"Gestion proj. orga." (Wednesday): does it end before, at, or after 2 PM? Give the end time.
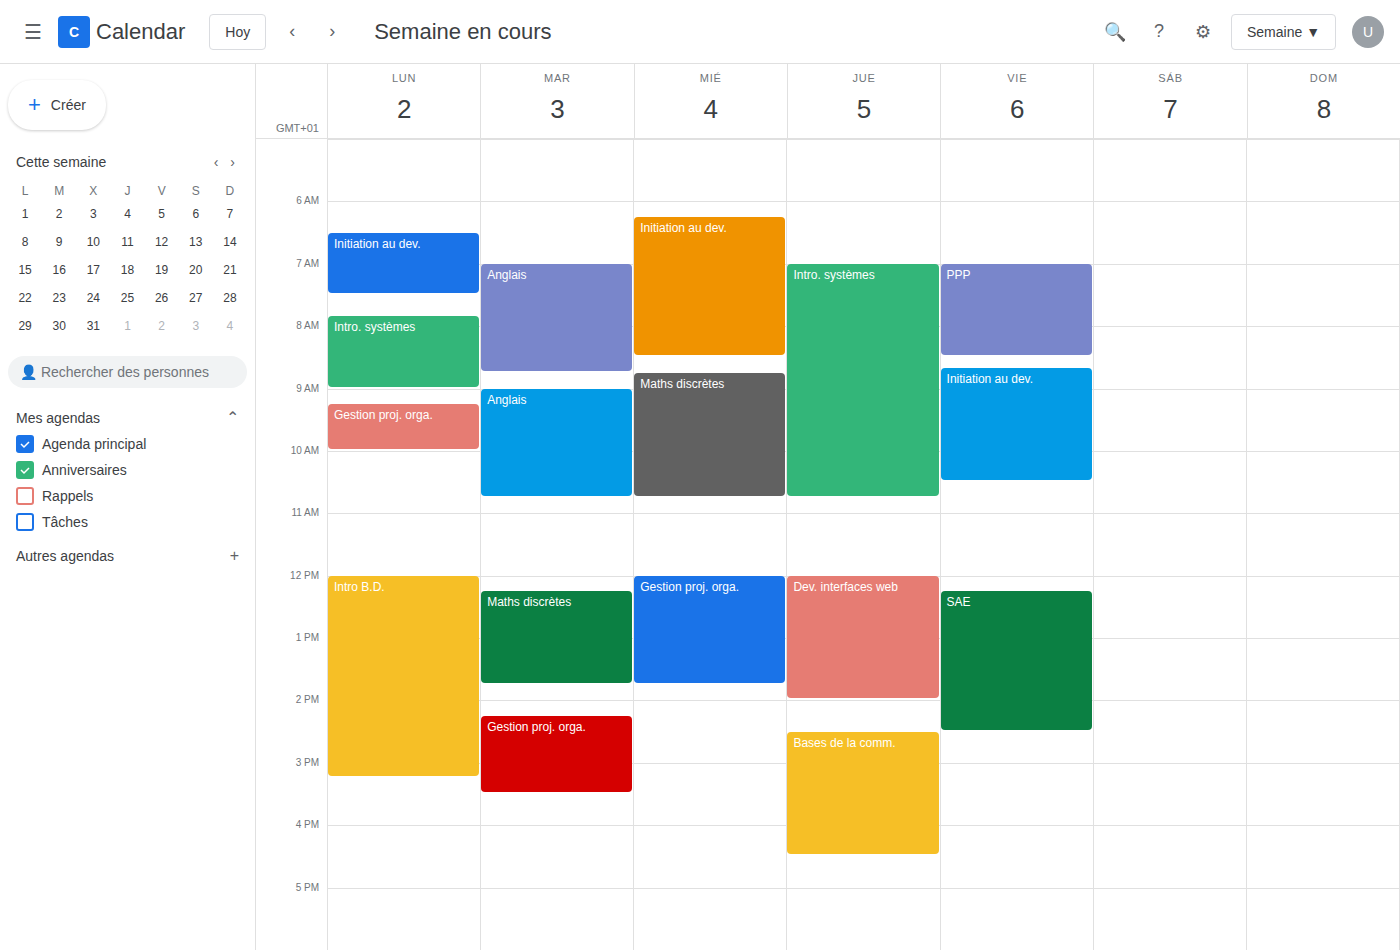
1:45 PM -- before 2 PM, 15 minutes above the 2 PM line.